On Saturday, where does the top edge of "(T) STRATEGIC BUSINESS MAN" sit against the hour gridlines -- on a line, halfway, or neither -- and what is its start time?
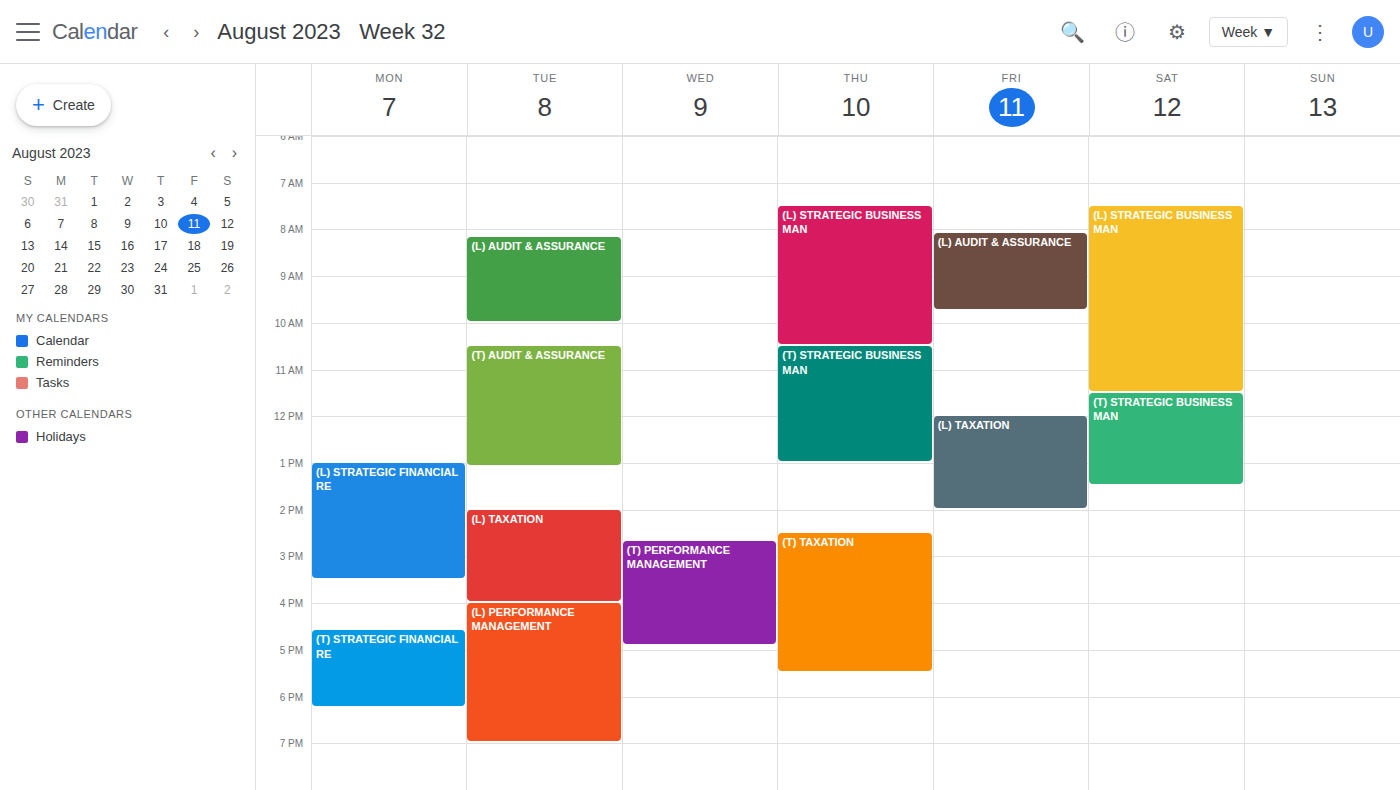
11:30 AM -- halfway between the 11 AM and 12 PM lines.